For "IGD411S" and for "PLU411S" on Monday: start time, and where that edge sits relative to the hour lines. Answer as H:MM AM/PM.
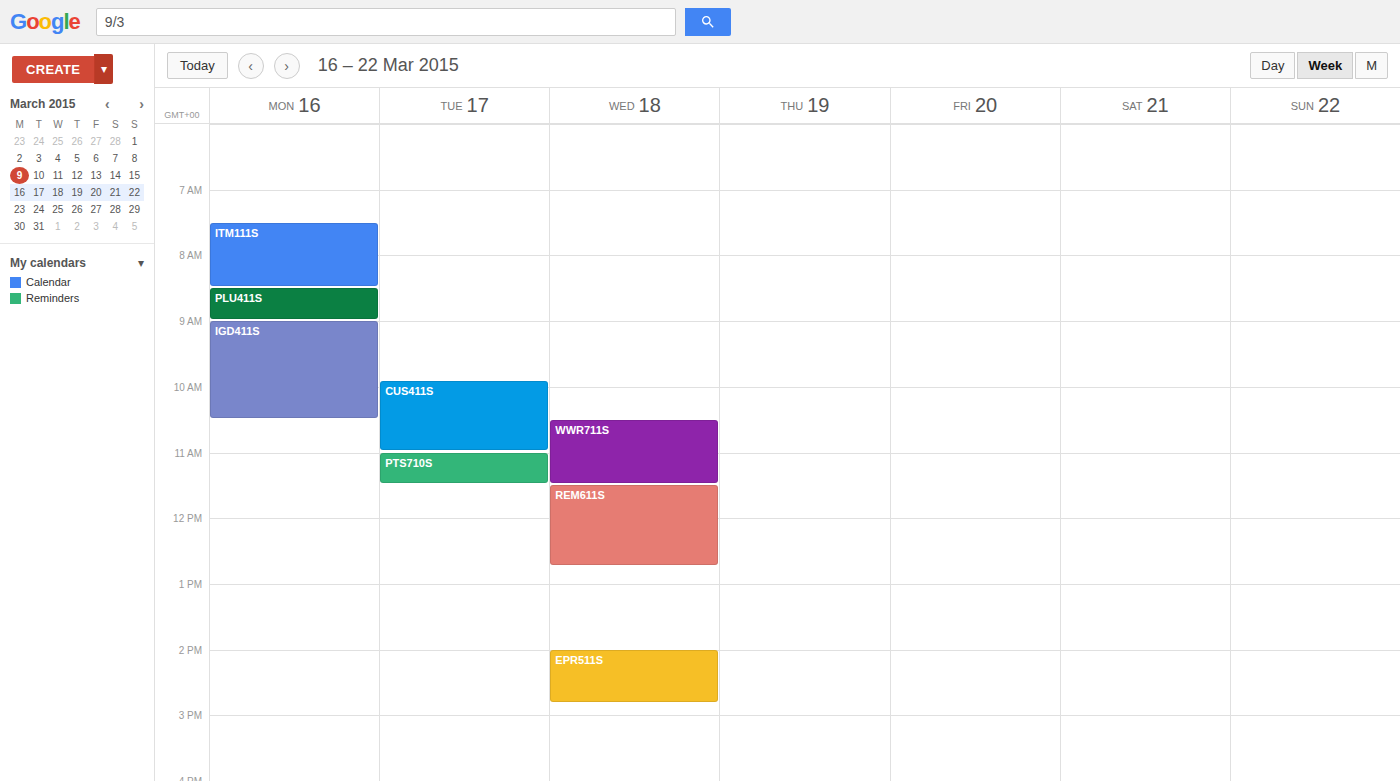
"IGD411S": 9:00 AM, exactly on the 9 AM line. "PLU411S": 8:30 AM, halfway between the 8 AM and 9 AM lines.